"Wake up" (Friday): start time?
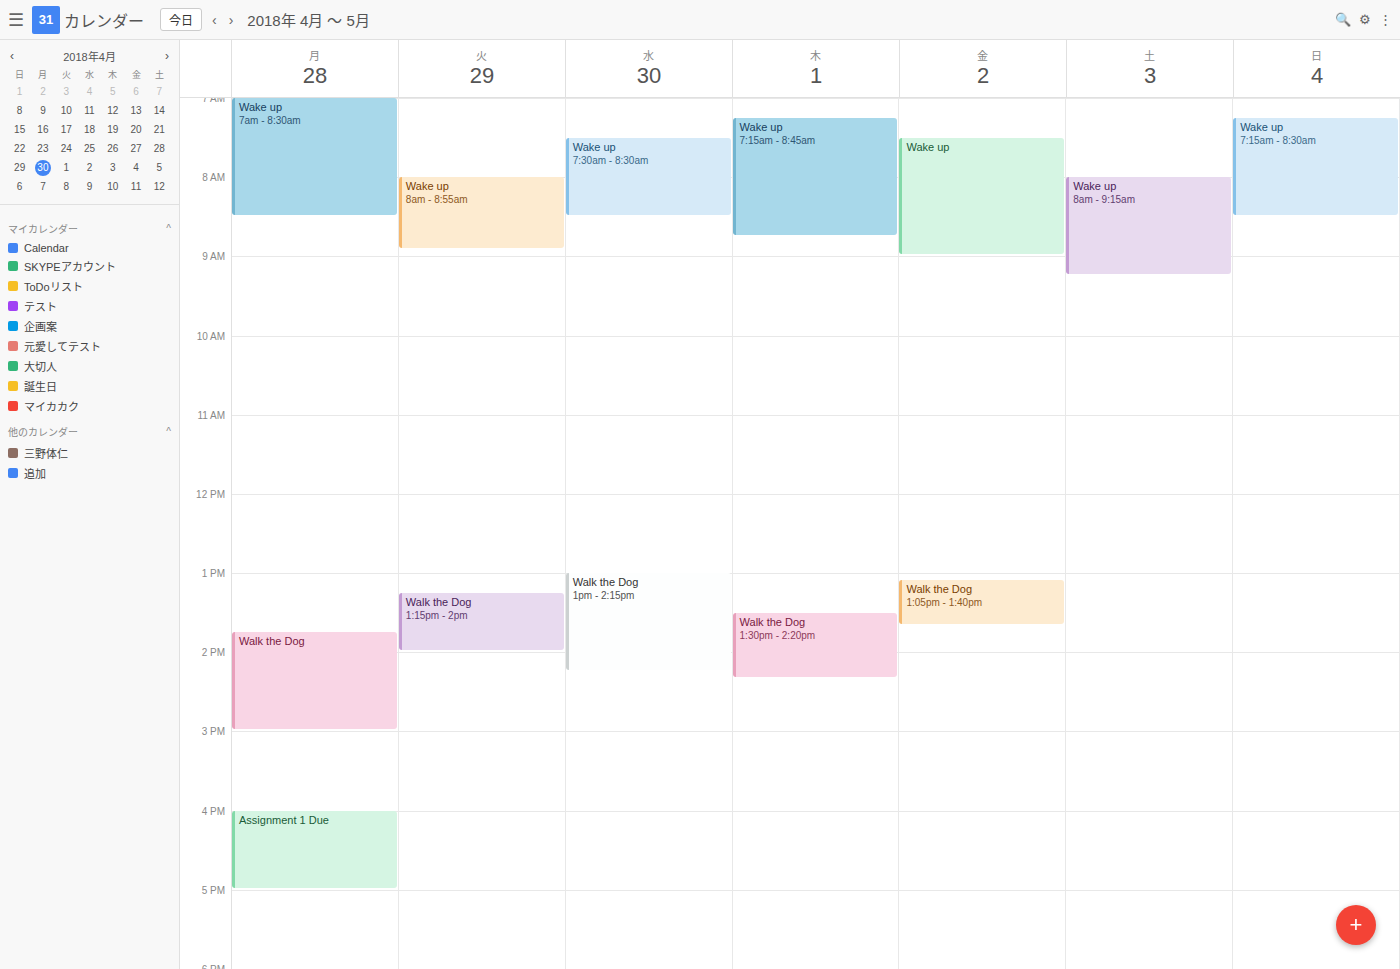
7:30 AM